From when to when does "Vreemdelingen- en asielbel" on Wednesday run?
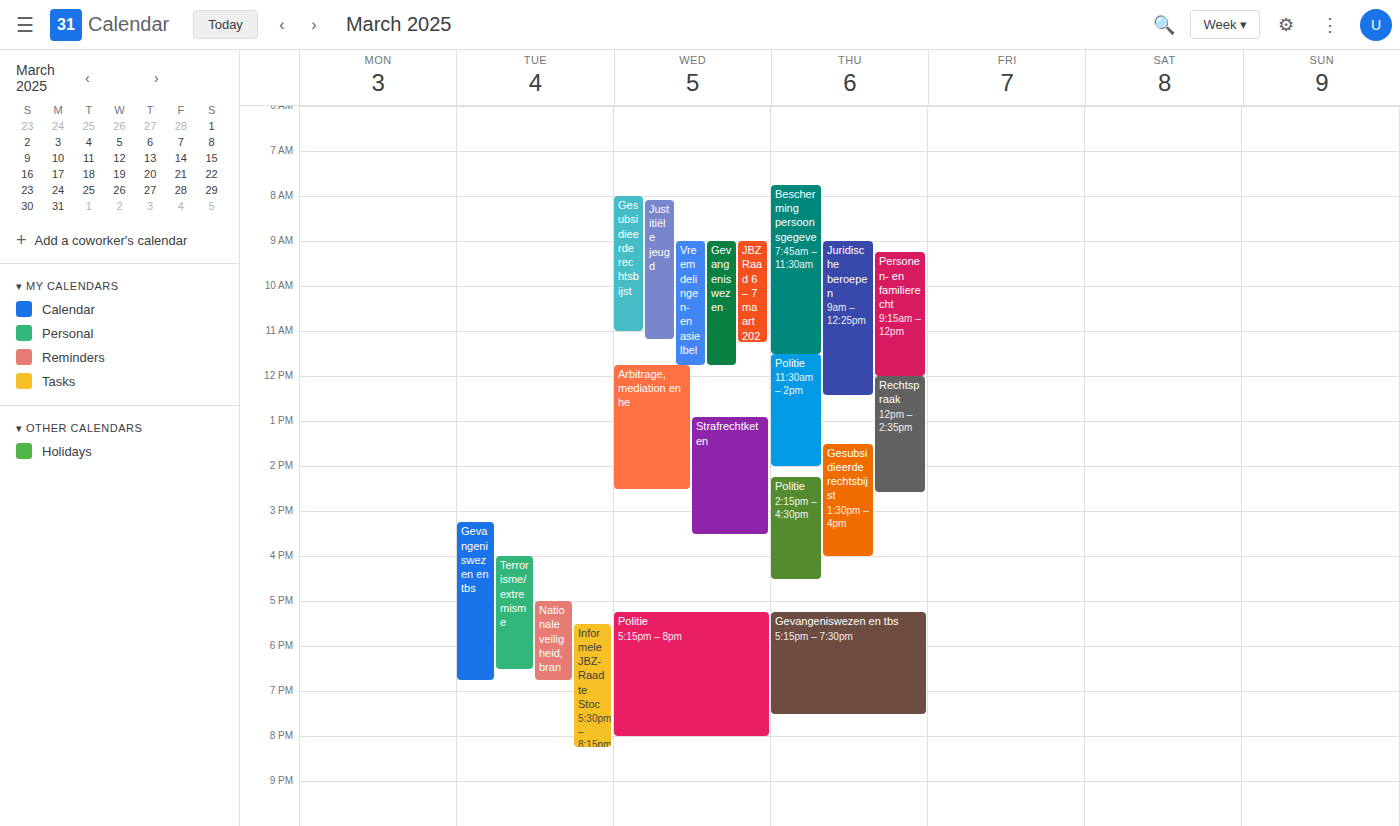
9:00 AM to 11:45 AM